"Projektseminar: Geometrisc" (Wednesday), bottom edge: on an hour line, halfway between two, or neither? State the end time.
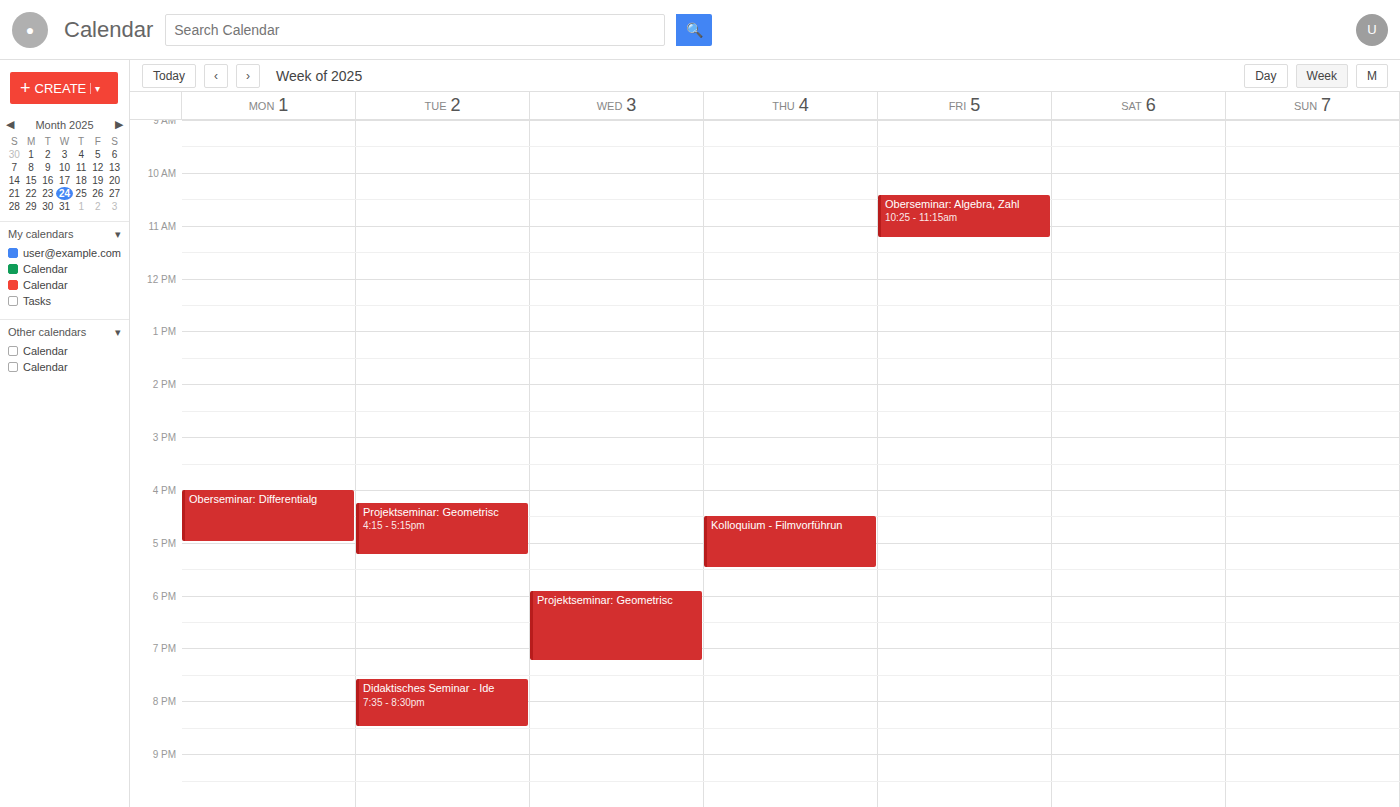
7:15 PM -- neither: a quarter of the way from the 7 PM line to the 8 PM line.